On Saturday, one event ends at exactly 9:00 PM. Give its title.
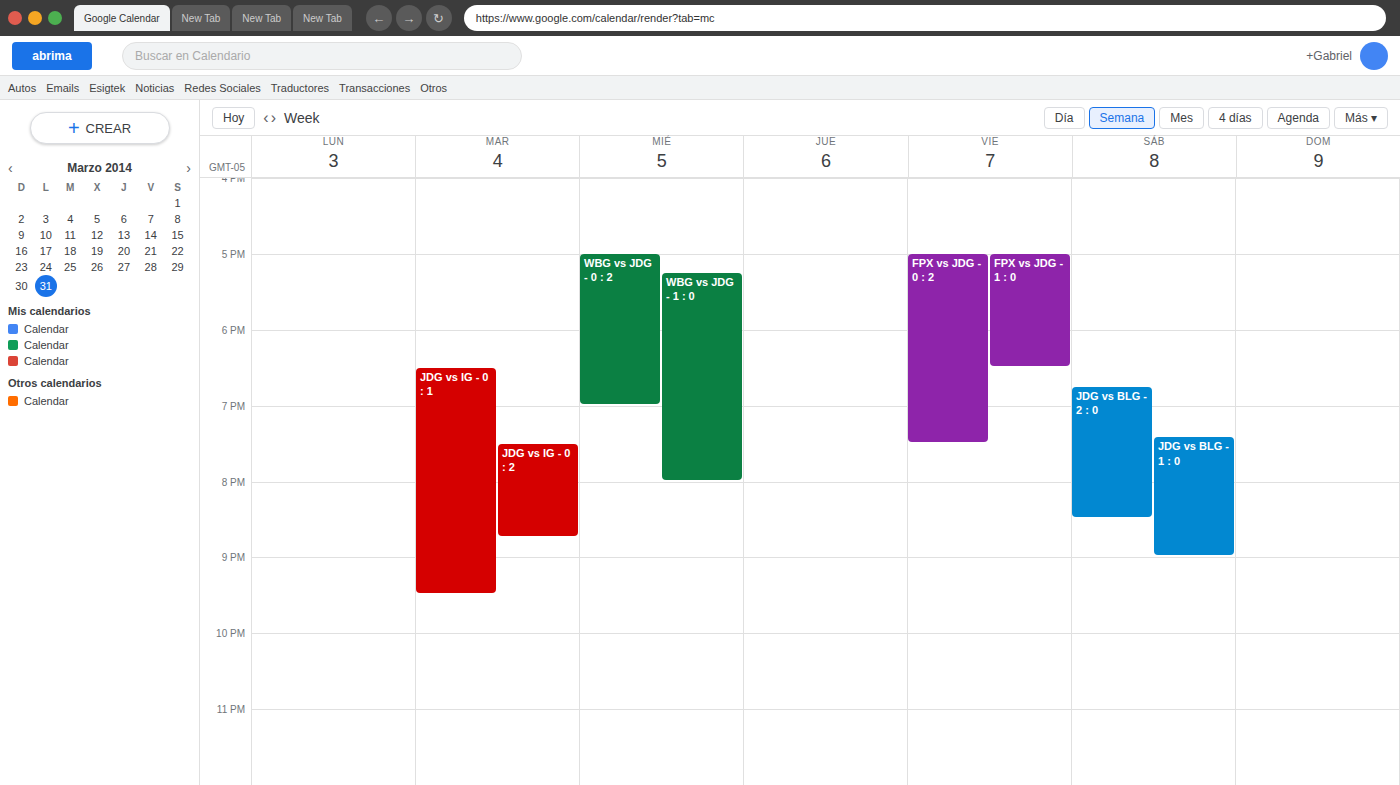
"JDG vs BLG - 1 : 0"